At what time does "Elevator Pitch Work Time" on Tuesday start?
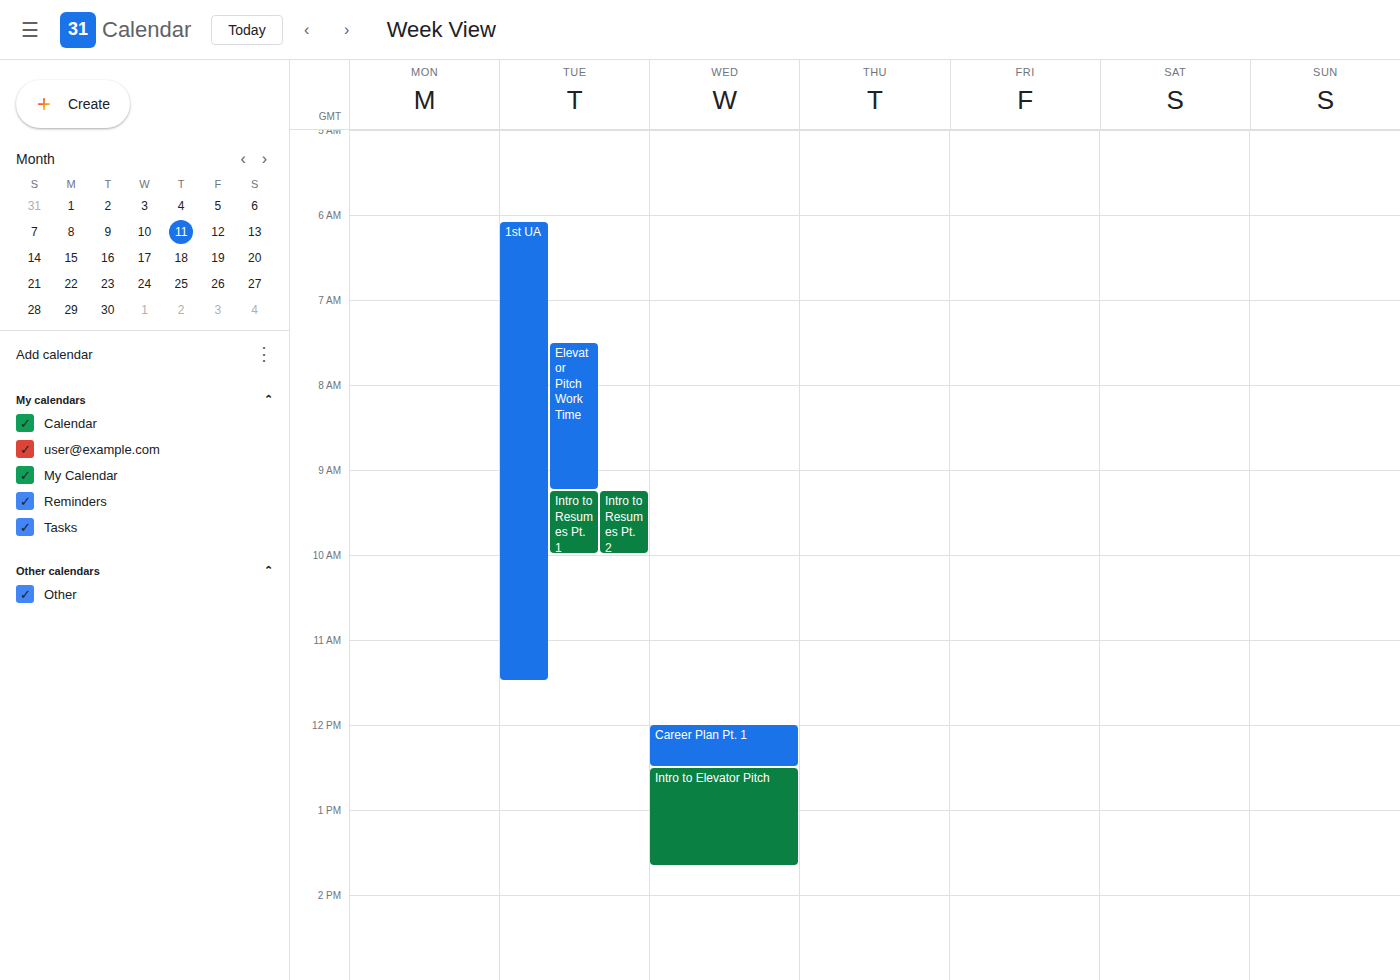
7:30 AM